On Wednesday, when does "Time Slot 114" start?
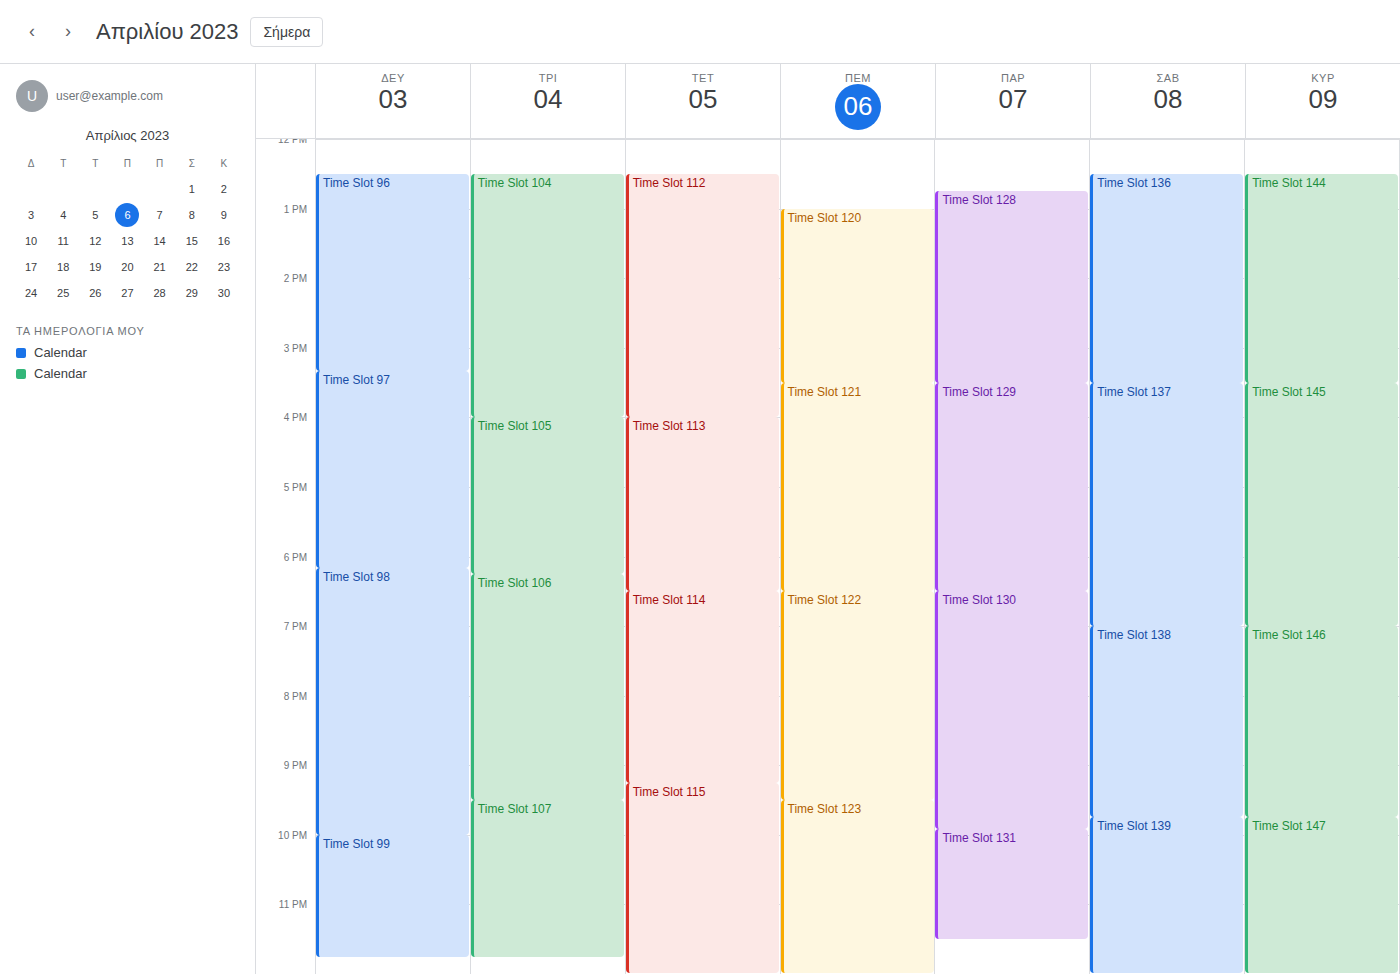
6:30 PM